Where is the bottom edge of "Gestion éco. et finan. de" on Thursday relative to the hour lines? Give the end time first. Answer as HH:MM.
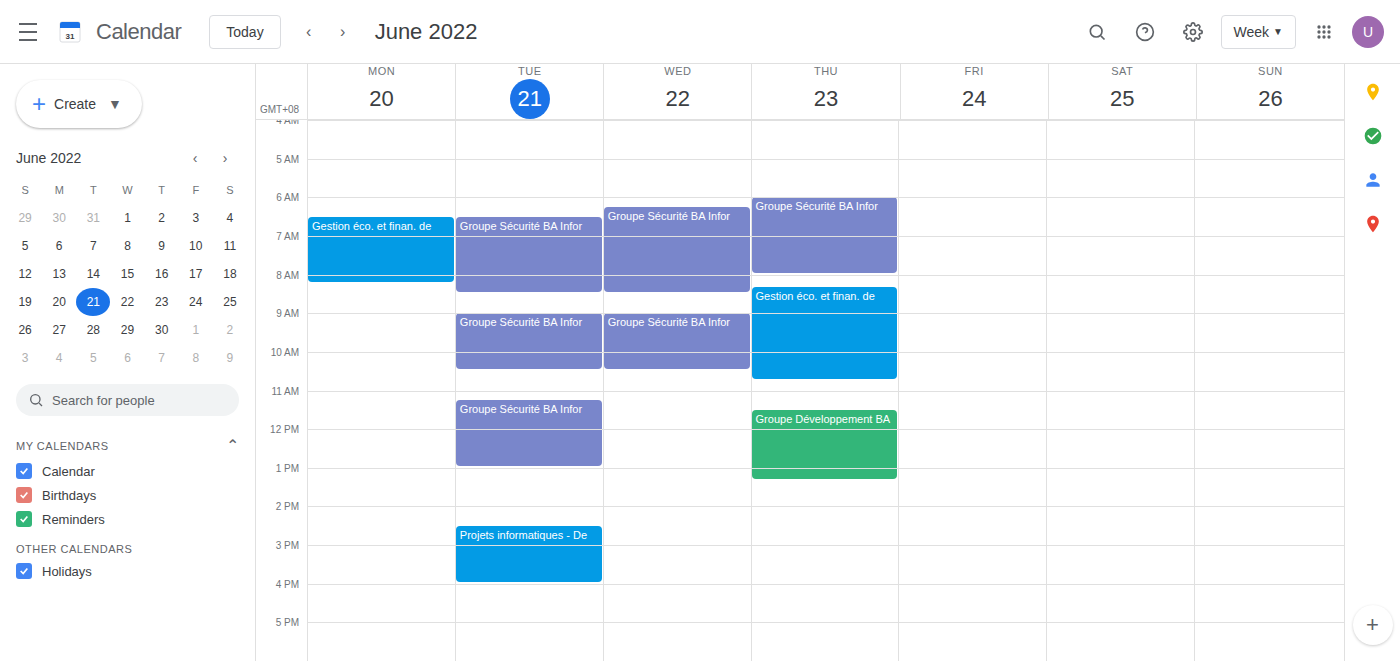
10:45 -- neither: three quarters of the way from the 10:00 line to the 11:00 line.